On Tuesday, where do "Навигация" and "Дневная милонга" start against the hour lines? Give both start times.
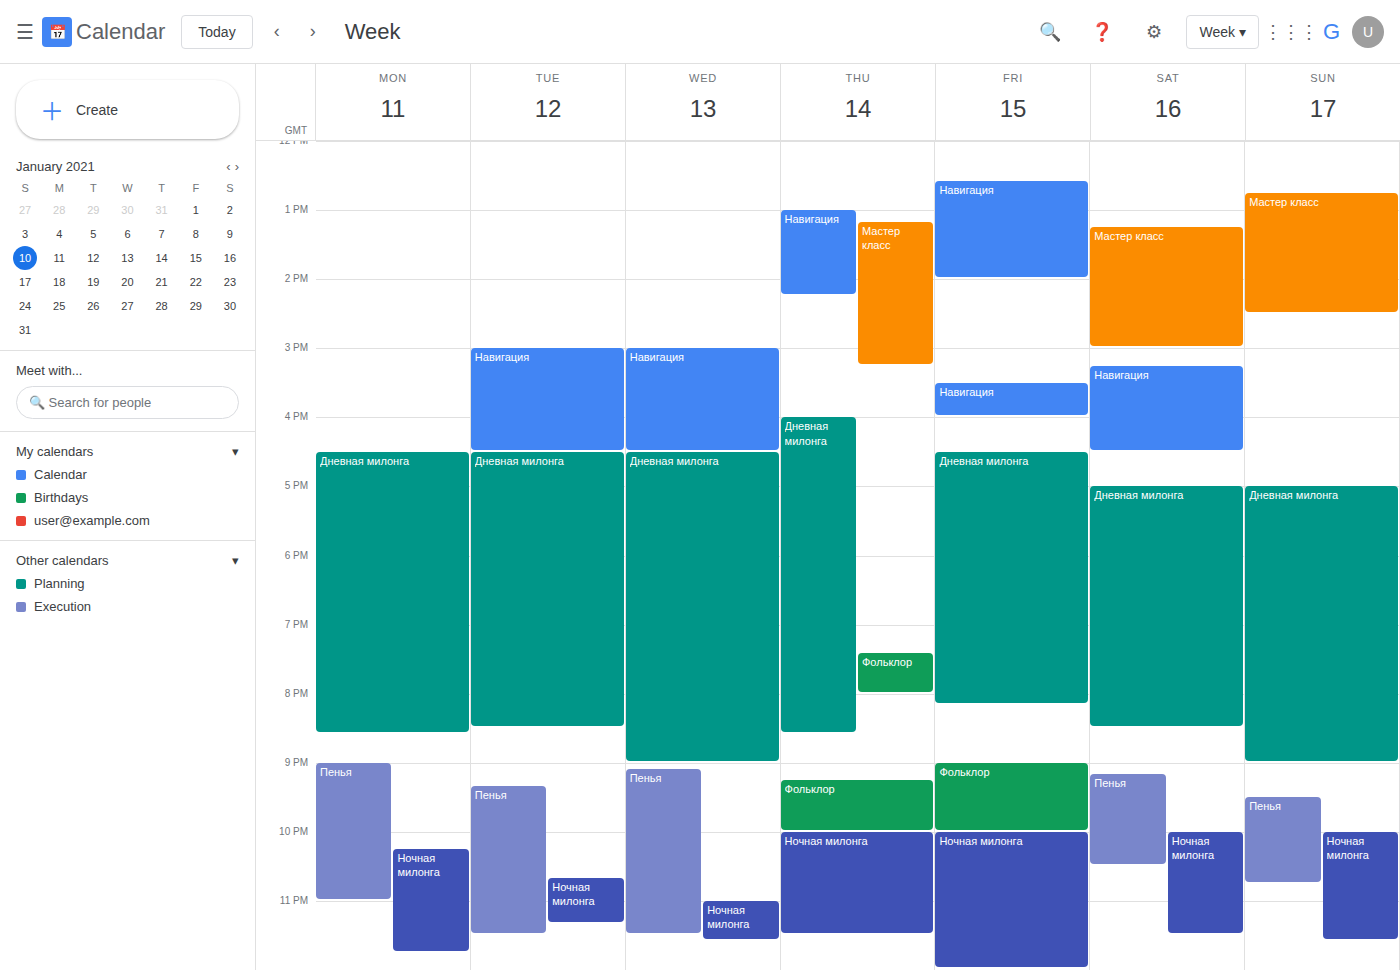
"Навигация": 3:00 PM, exactly on the 3 PM line. "Дневная милонга": 4:30 PM, halfway between the 4 PM and 5 PM lines.